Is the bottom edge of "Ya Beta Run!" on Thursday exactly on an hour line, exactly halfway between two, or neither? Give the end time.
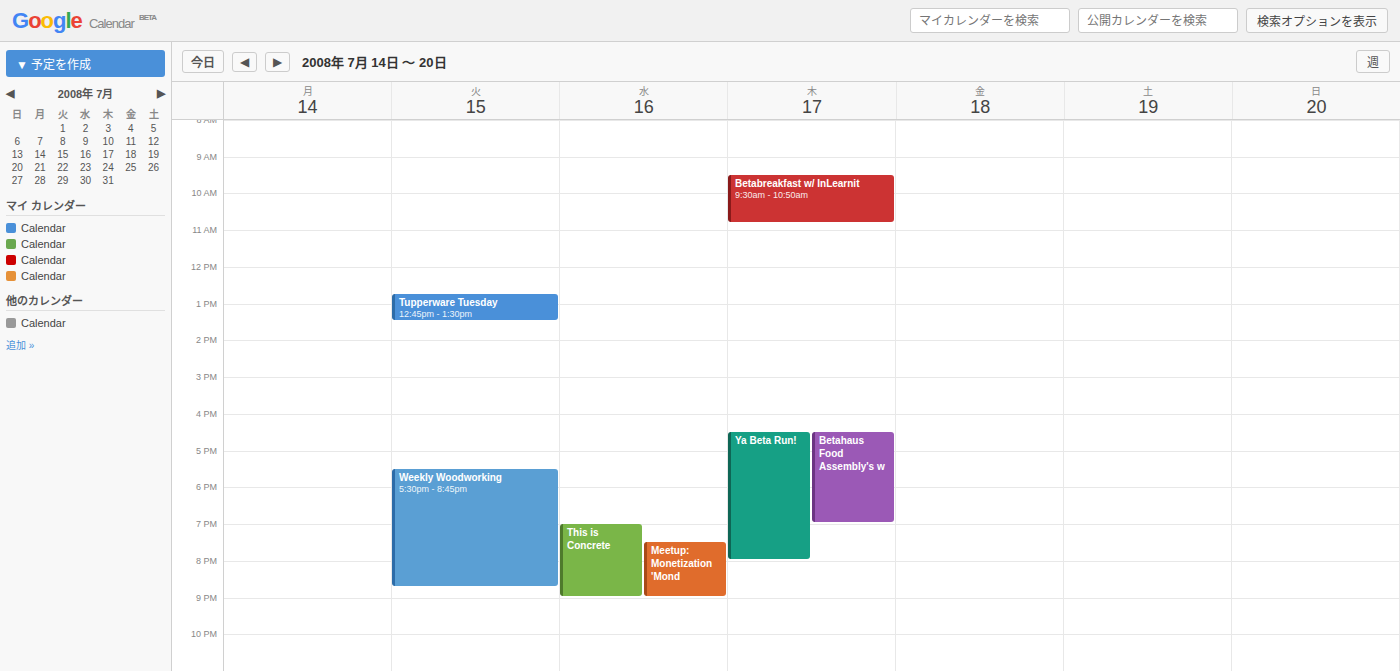
8:00 PM -- exactly on the 8 PM line.